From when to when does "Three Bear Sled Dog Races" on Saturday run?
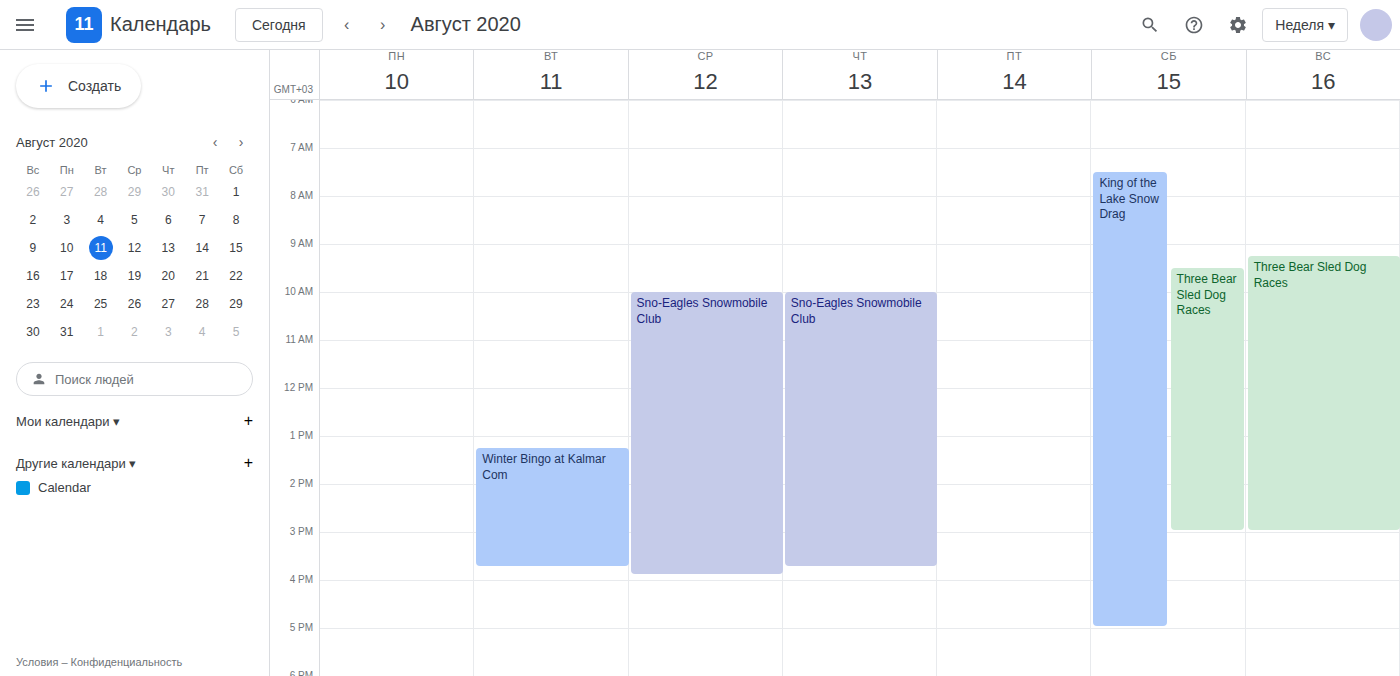
9:30 AM to 3:00 PM